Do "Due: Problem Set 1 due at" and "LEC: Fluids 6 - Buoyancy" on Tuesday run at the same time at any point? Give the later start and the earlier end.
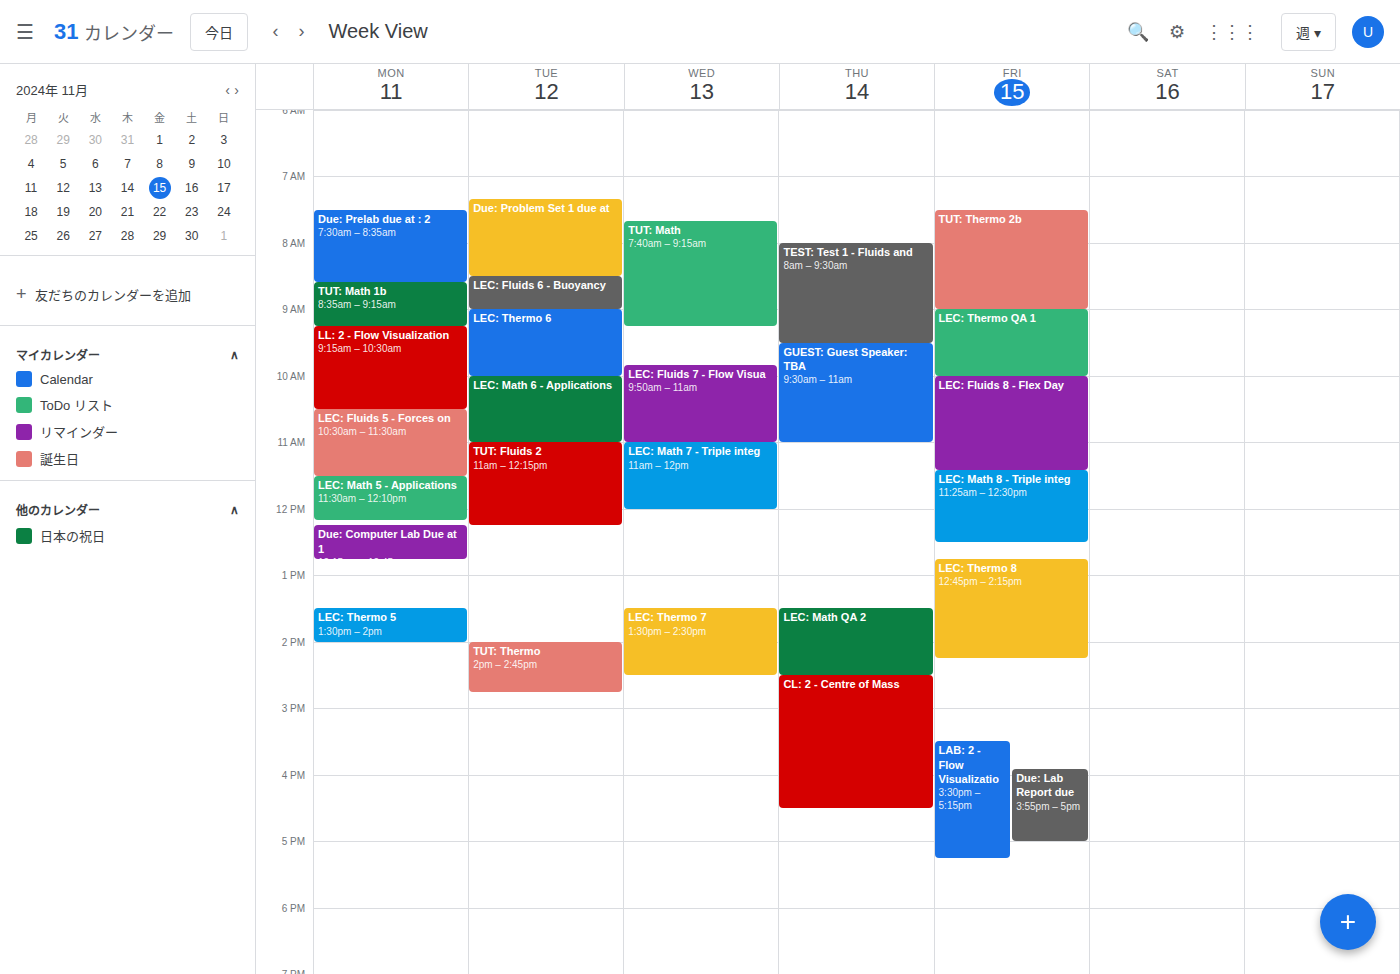
"Due: Problem Set 1 due at" ends at 8:30 AM, exactly when "LEC: Fluids 6 - Buoyancy" starts -- they touch but do not overlap.